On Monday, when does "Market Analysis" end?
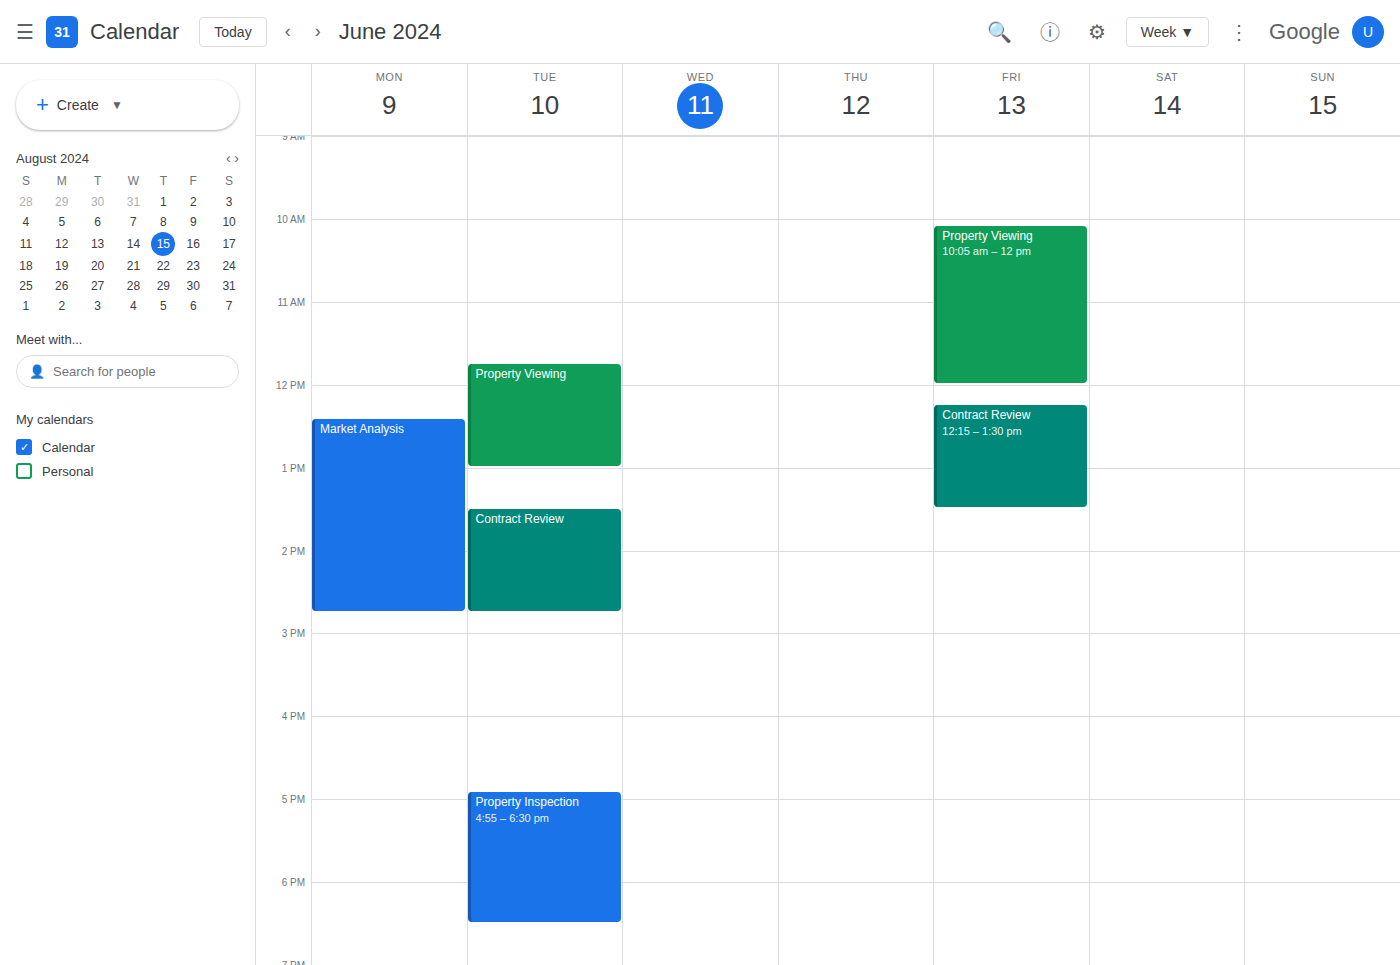
14:45